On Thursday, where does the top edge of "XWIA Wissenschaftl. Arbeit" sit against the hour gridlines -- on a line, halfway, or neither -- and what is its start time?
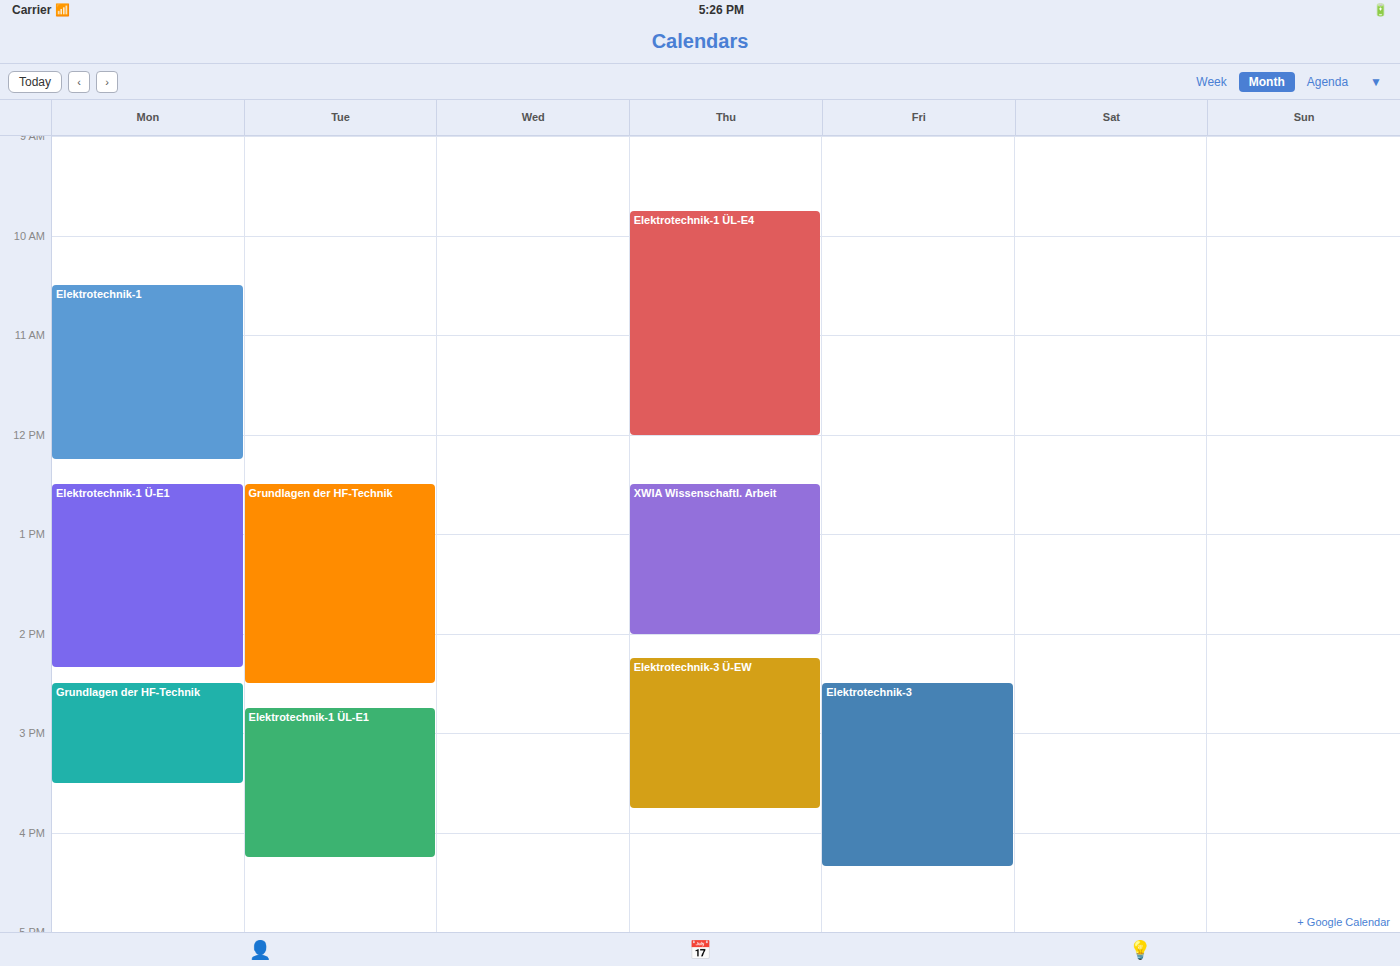
12:30 PM -- halfway between the 12 PM and 1 PM lines.